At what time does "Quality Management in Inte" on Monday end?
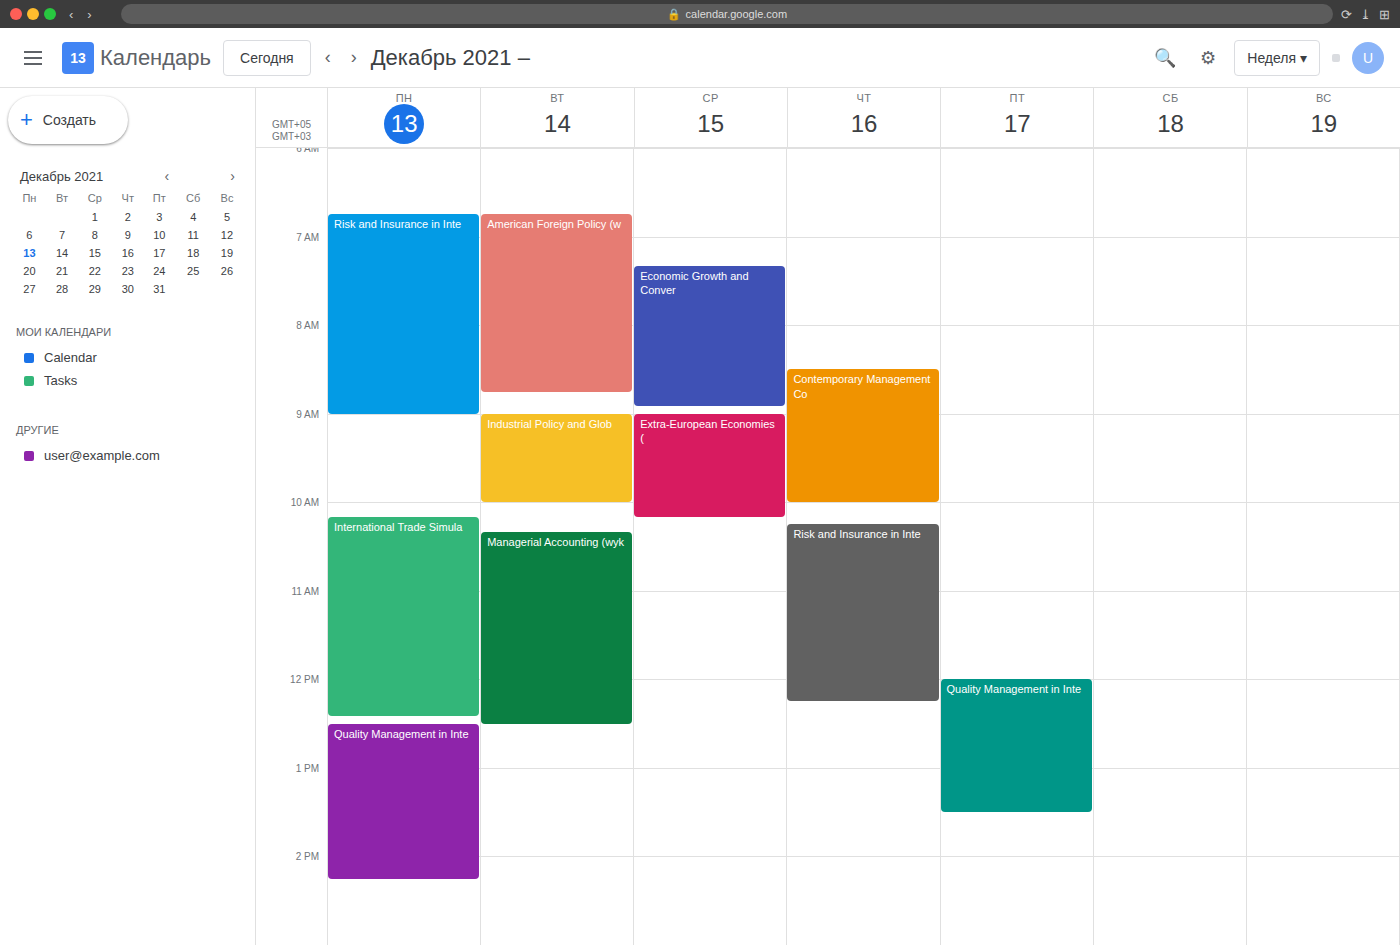
14:15